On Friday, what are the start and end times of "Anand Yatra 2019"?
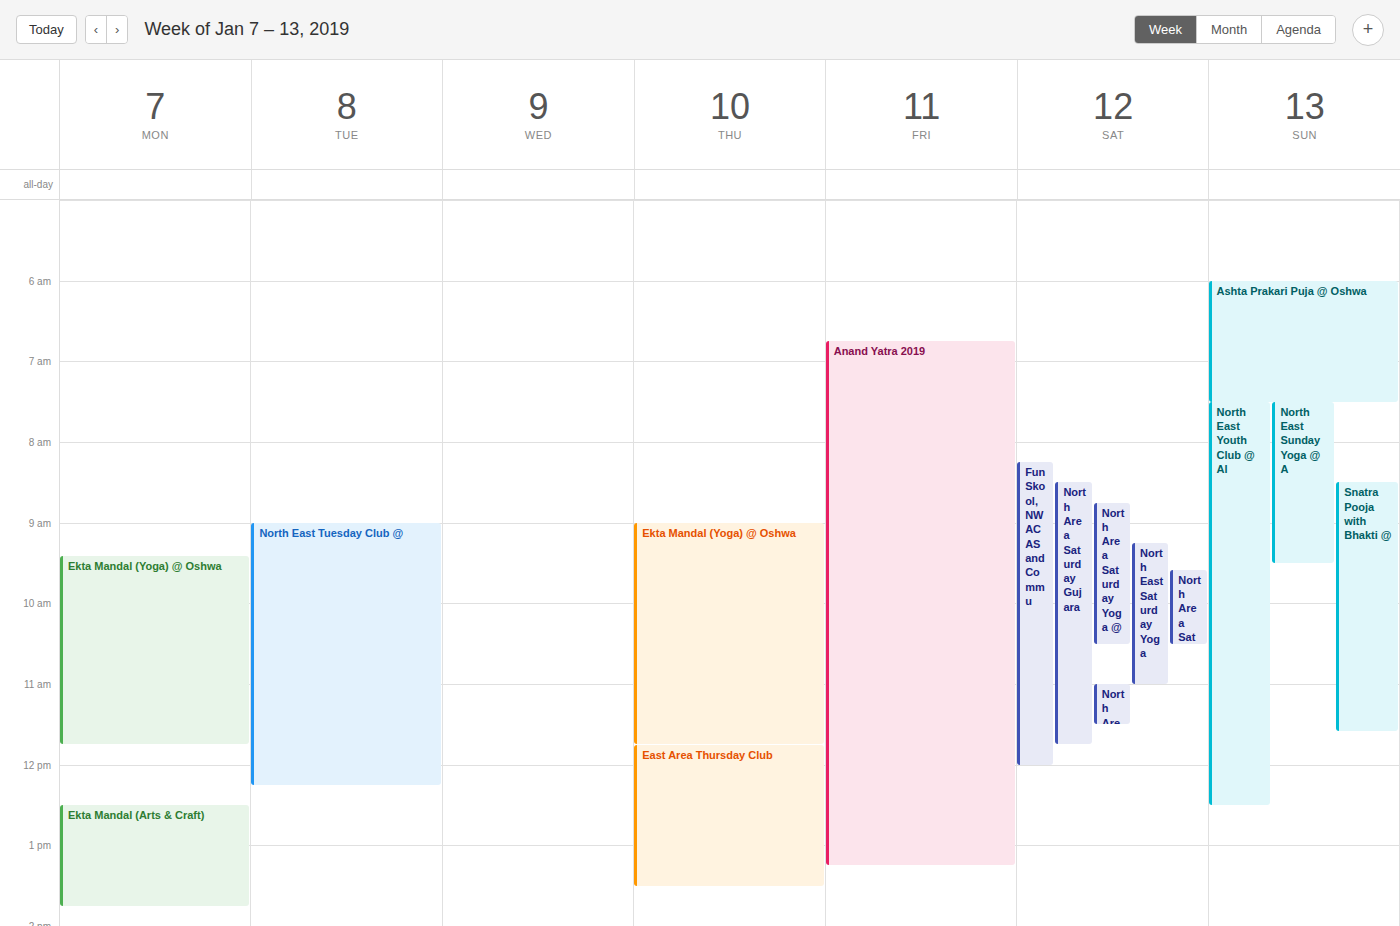
6:45 AM to 1:15 PM